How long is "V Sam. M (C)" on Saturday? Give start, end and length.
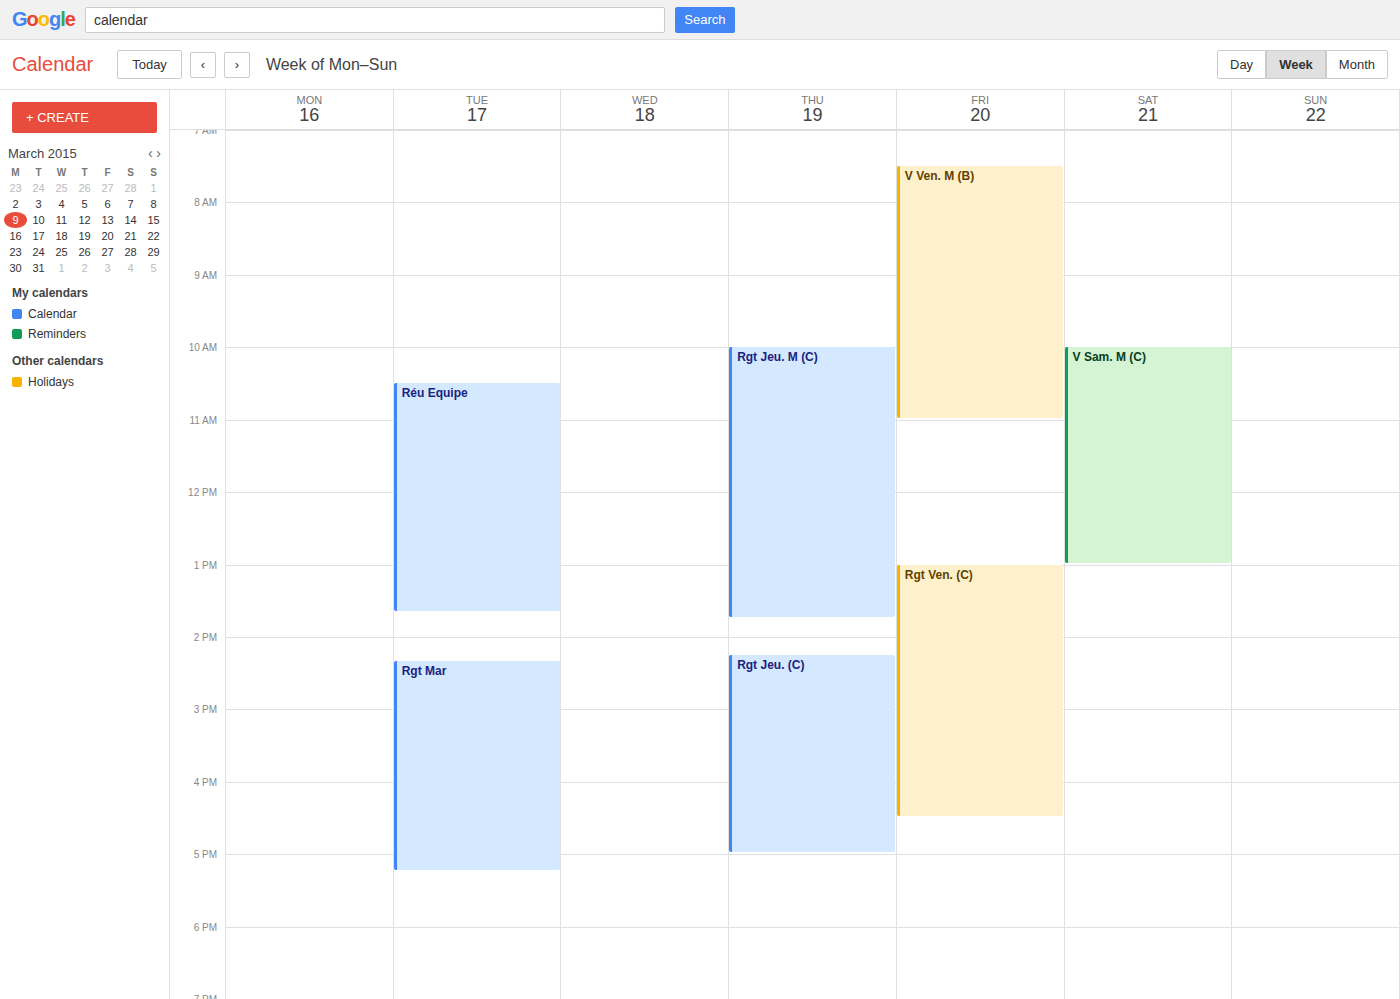
10:00 AM to 1:00 PM, 3 hours